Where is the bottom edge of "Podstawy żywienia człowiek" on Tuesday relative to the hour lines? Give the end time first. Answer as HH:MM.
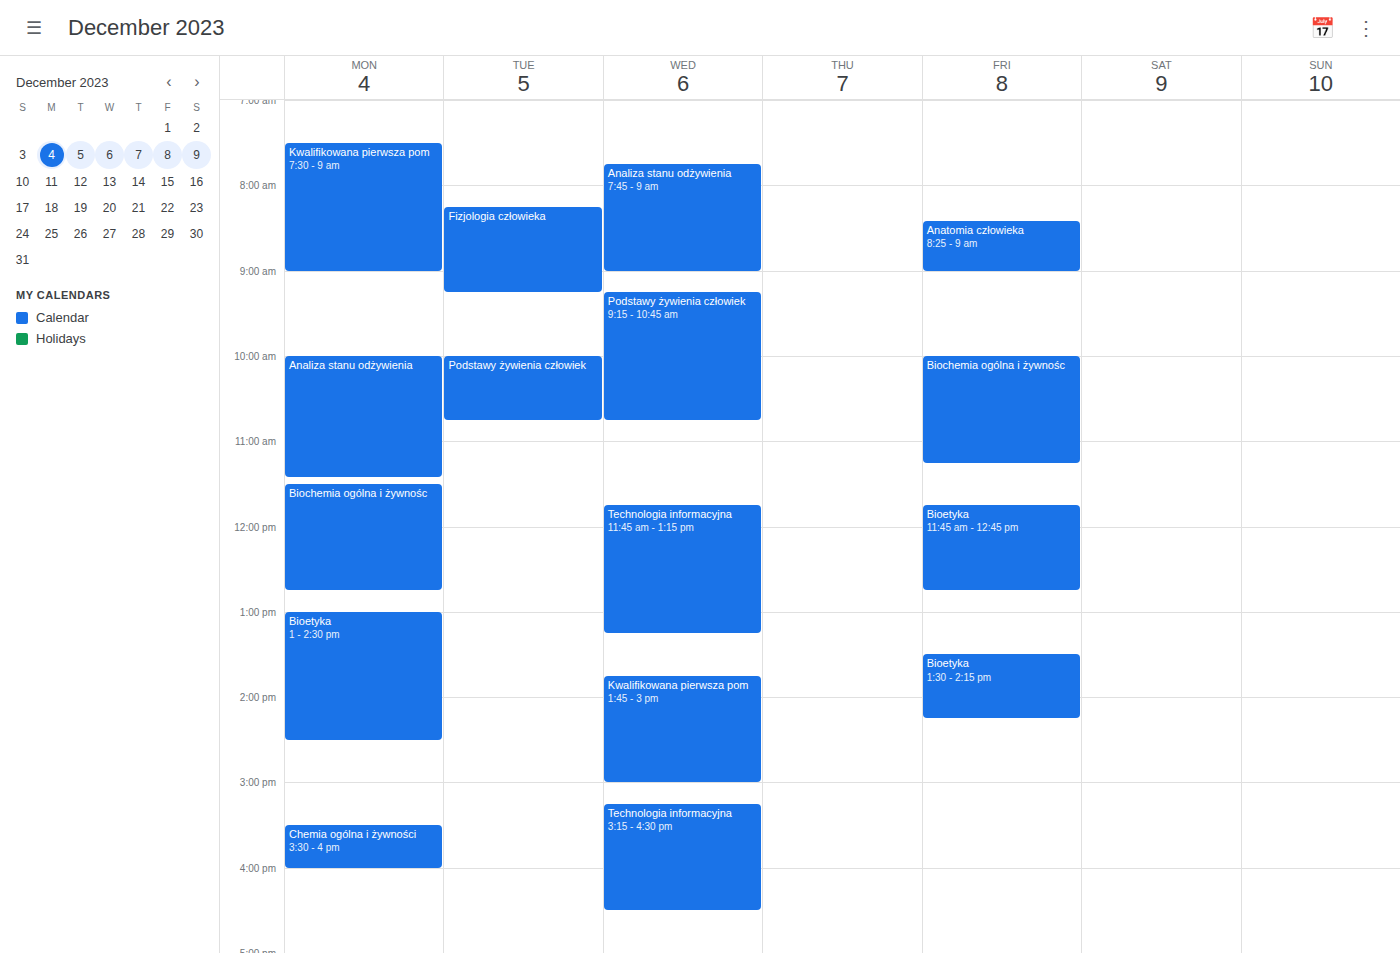
10:45 -- neither: three quarters of the way from the 10:00 line to the 11:00 line.